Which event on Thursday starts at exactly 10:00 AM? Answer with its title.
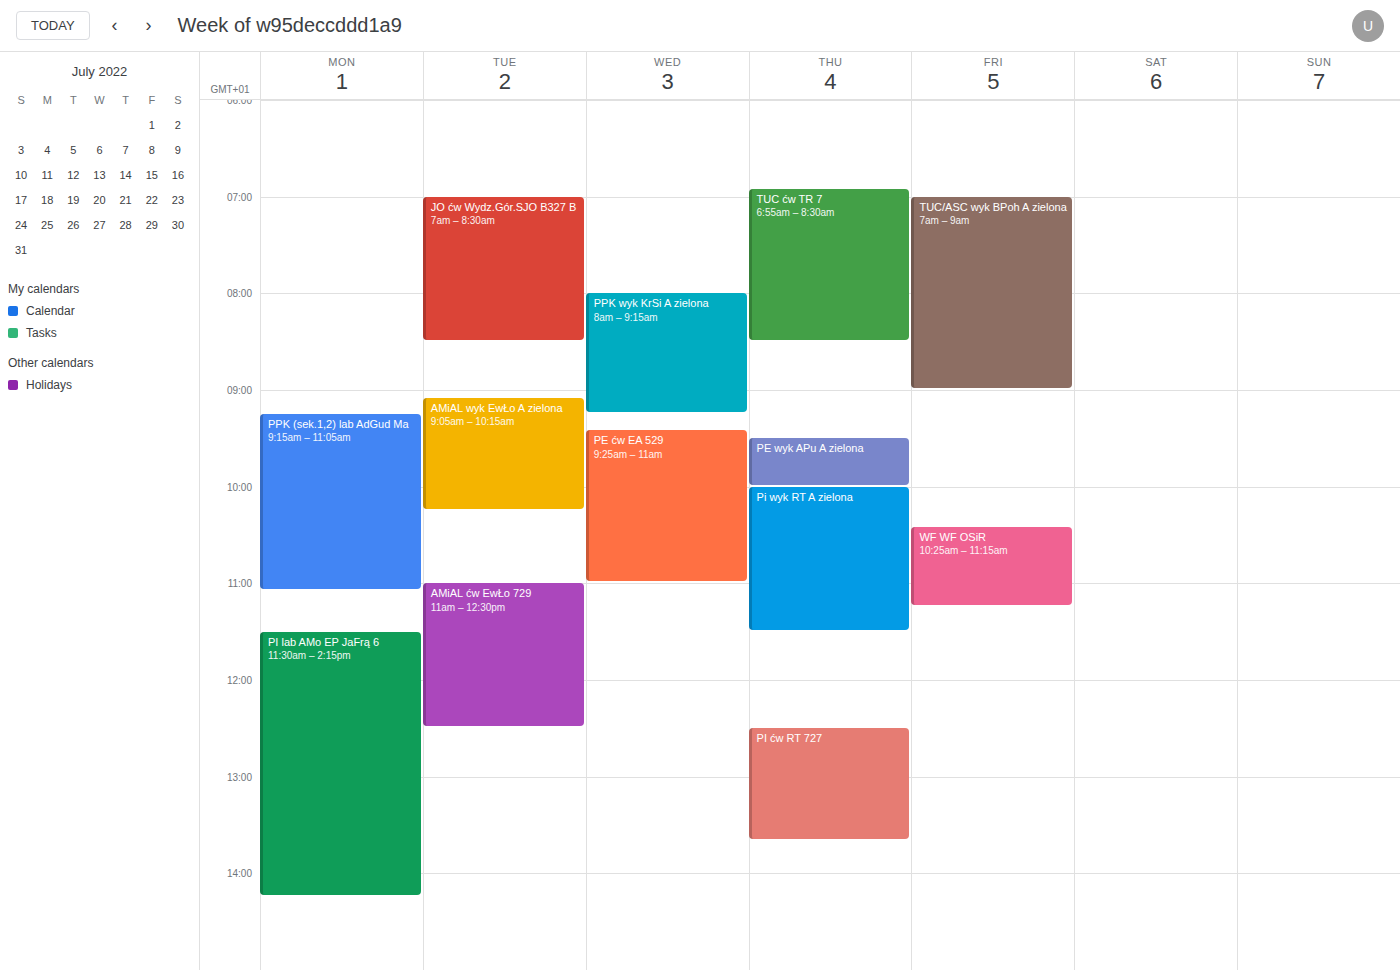
"Pi wyk RT A zielona"